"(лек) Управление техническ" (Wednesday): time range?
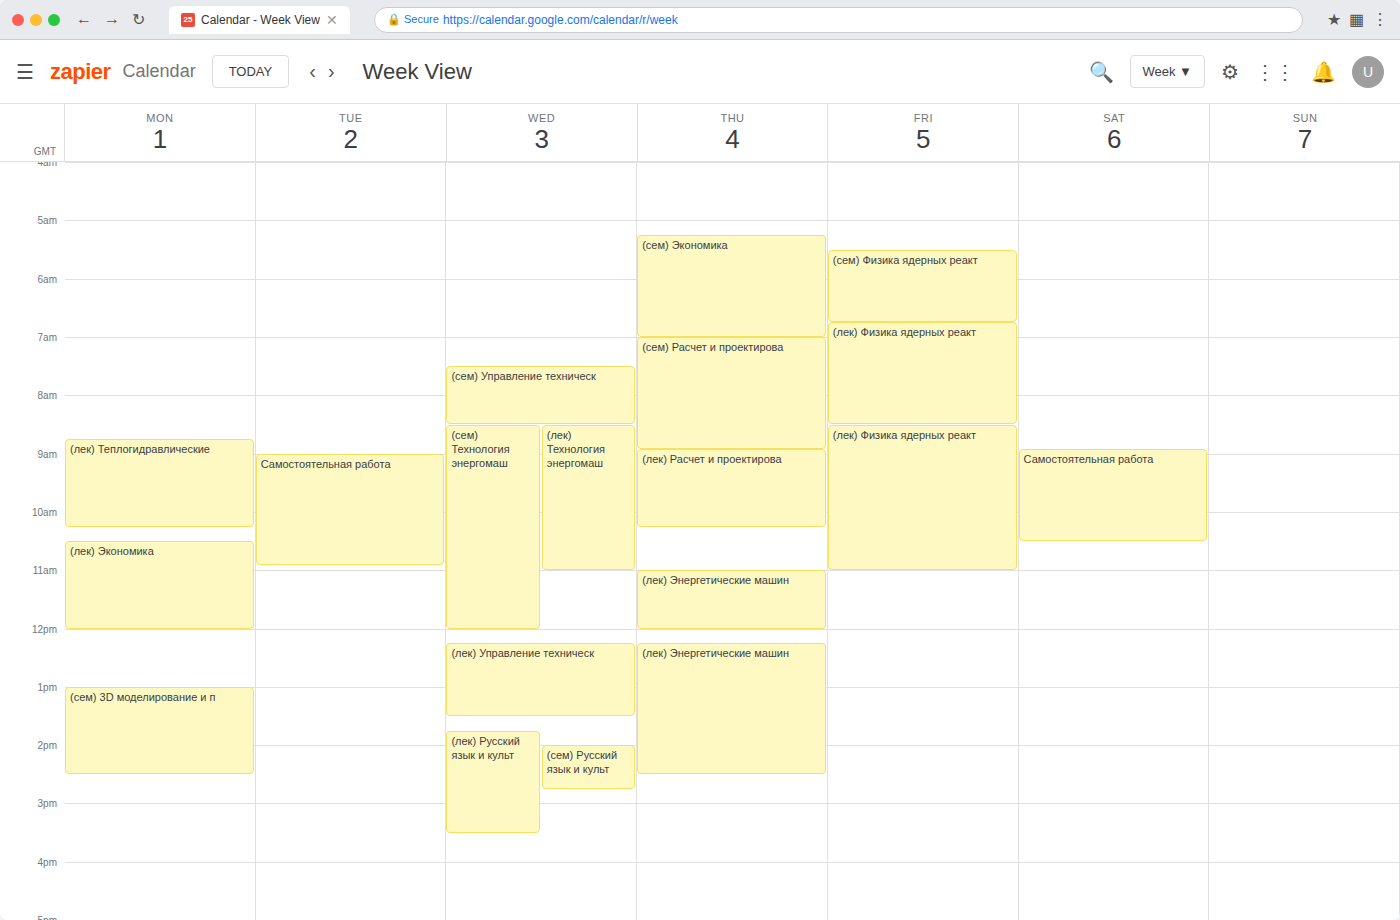
12:15 PM to 1:30 PM